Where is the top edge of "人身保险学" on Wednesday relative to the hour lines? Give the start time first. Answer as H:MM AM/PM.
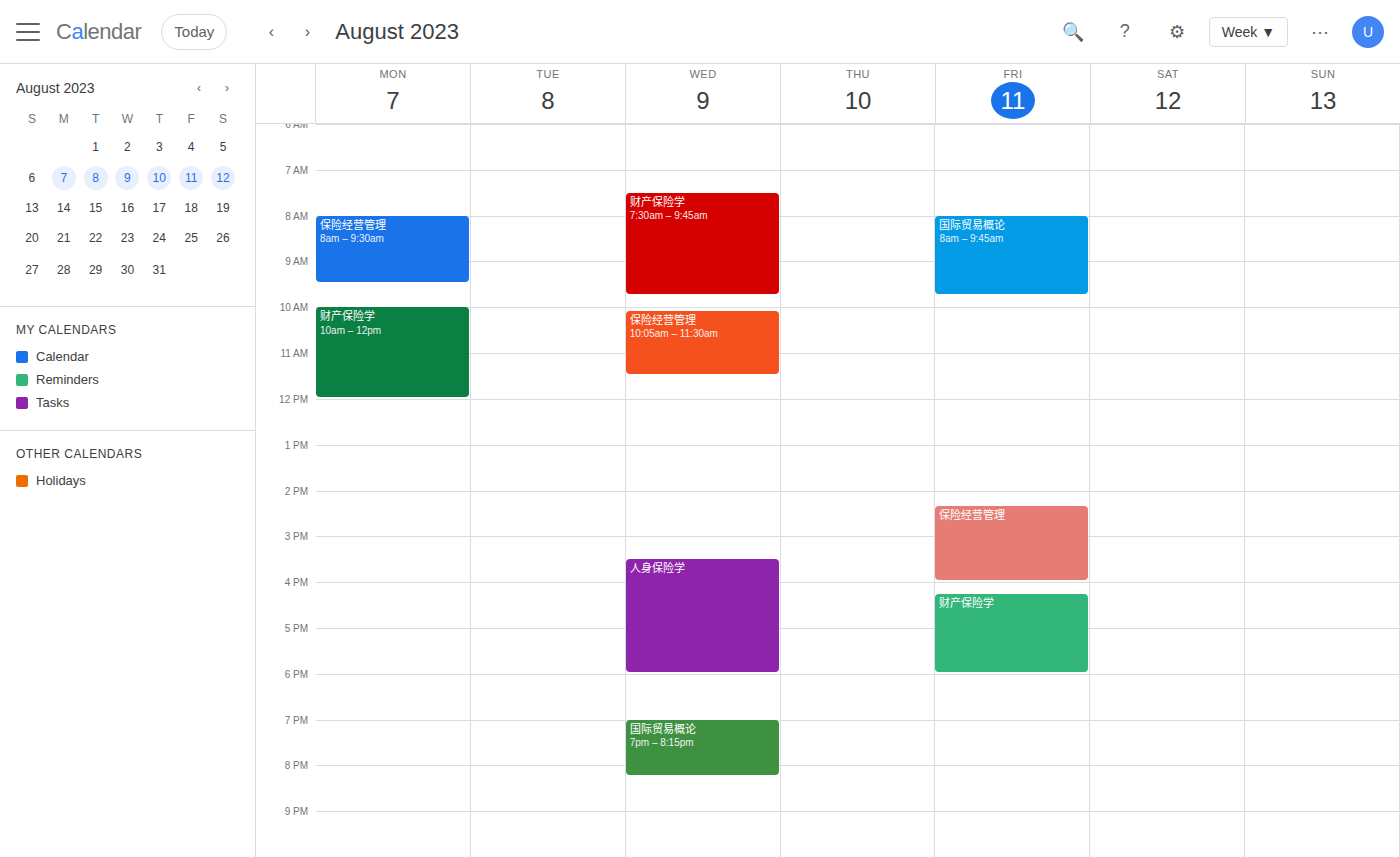
3:30 PM -- halfway between the 3 PM and 4 PM lines.